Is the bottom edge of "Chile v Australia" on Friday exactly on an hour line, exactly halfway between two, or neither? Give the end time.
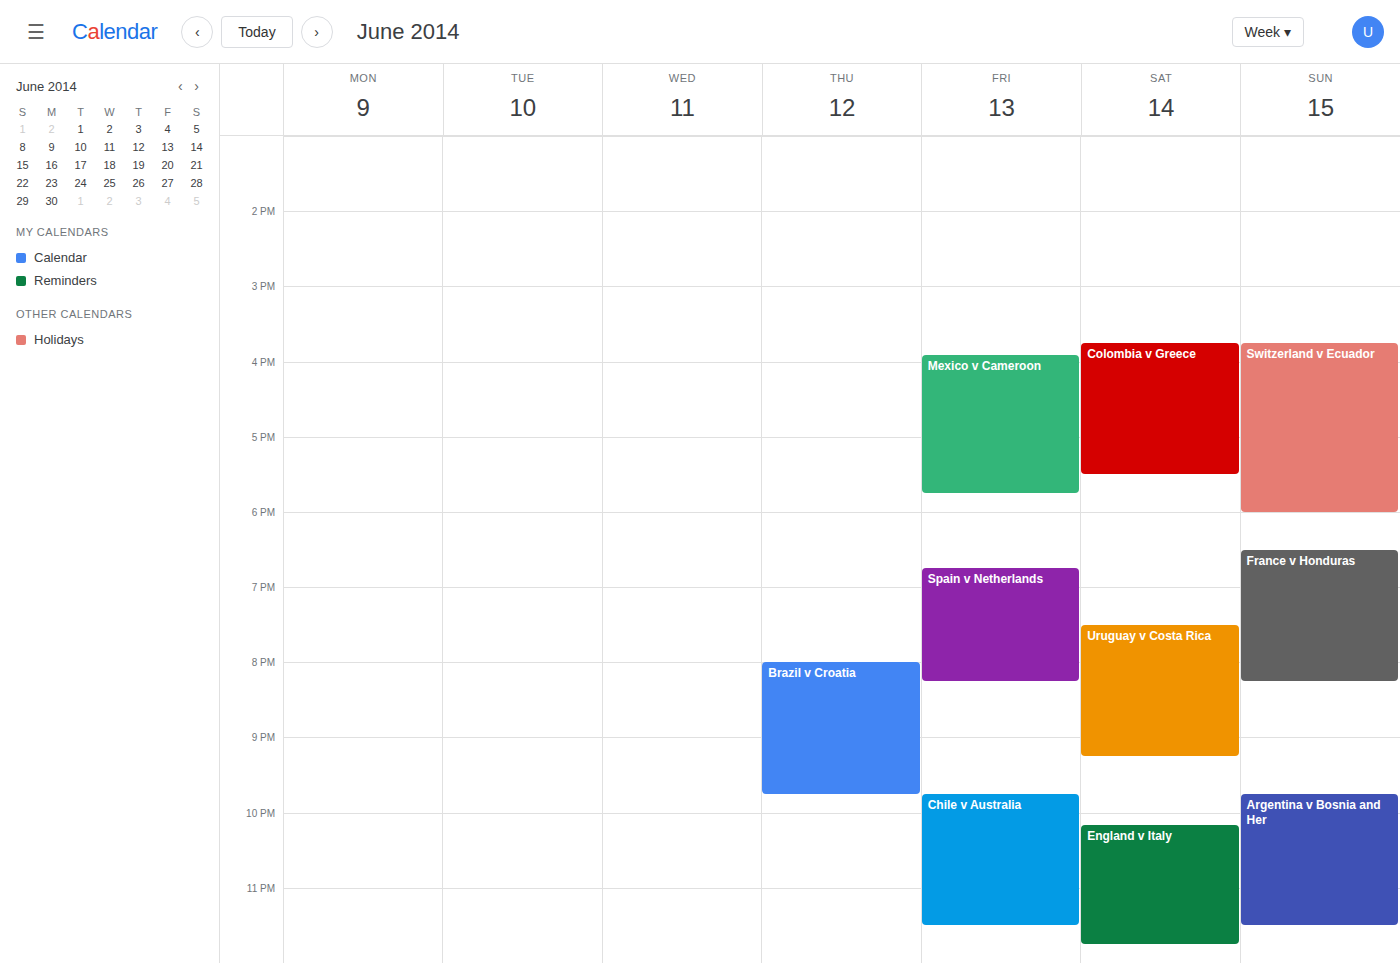
23:30 -- halfway between the 23:00 and 24:00 lines.